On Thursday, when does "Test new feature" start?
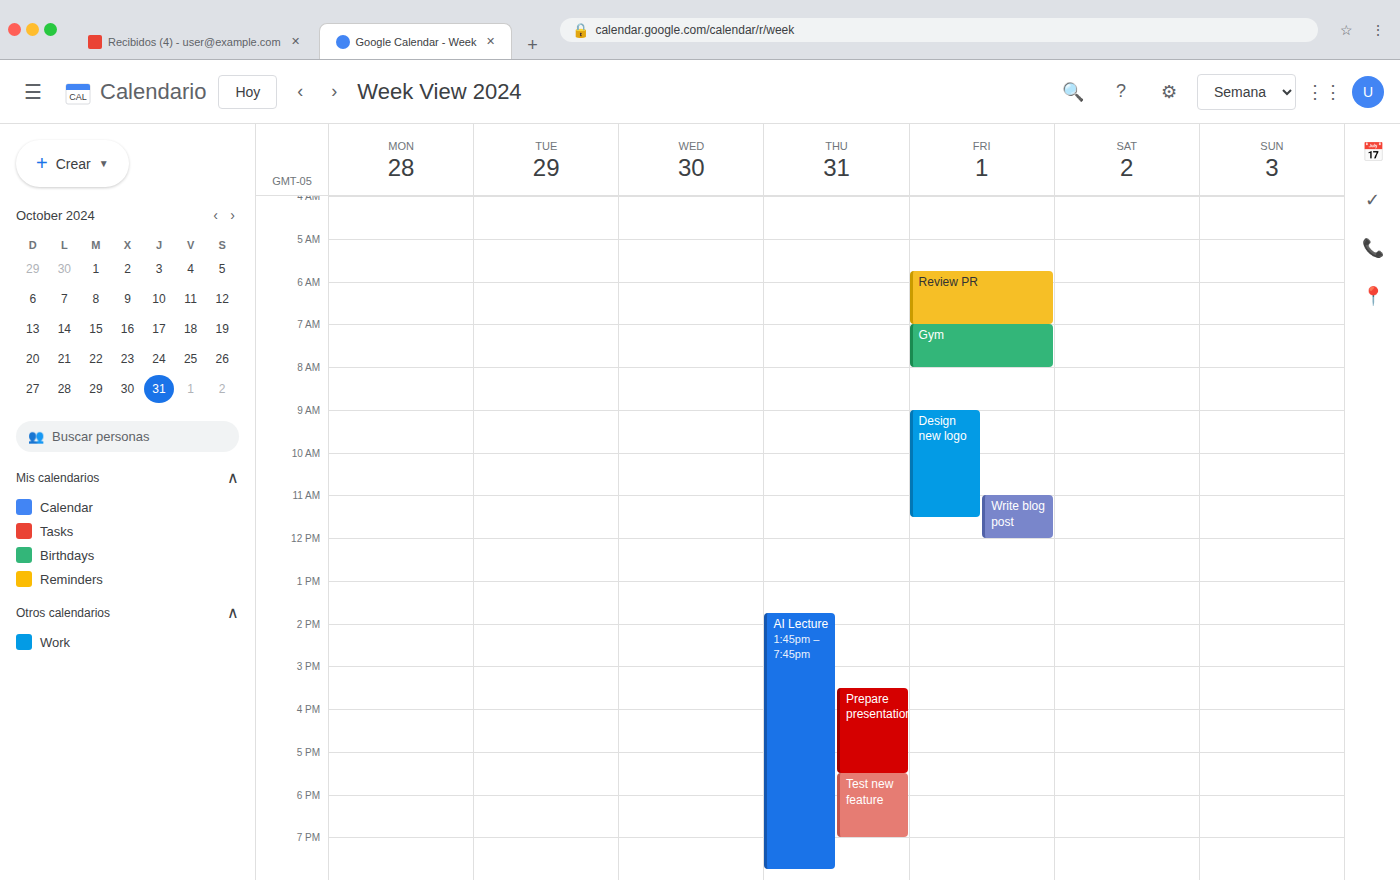
5:30 PM